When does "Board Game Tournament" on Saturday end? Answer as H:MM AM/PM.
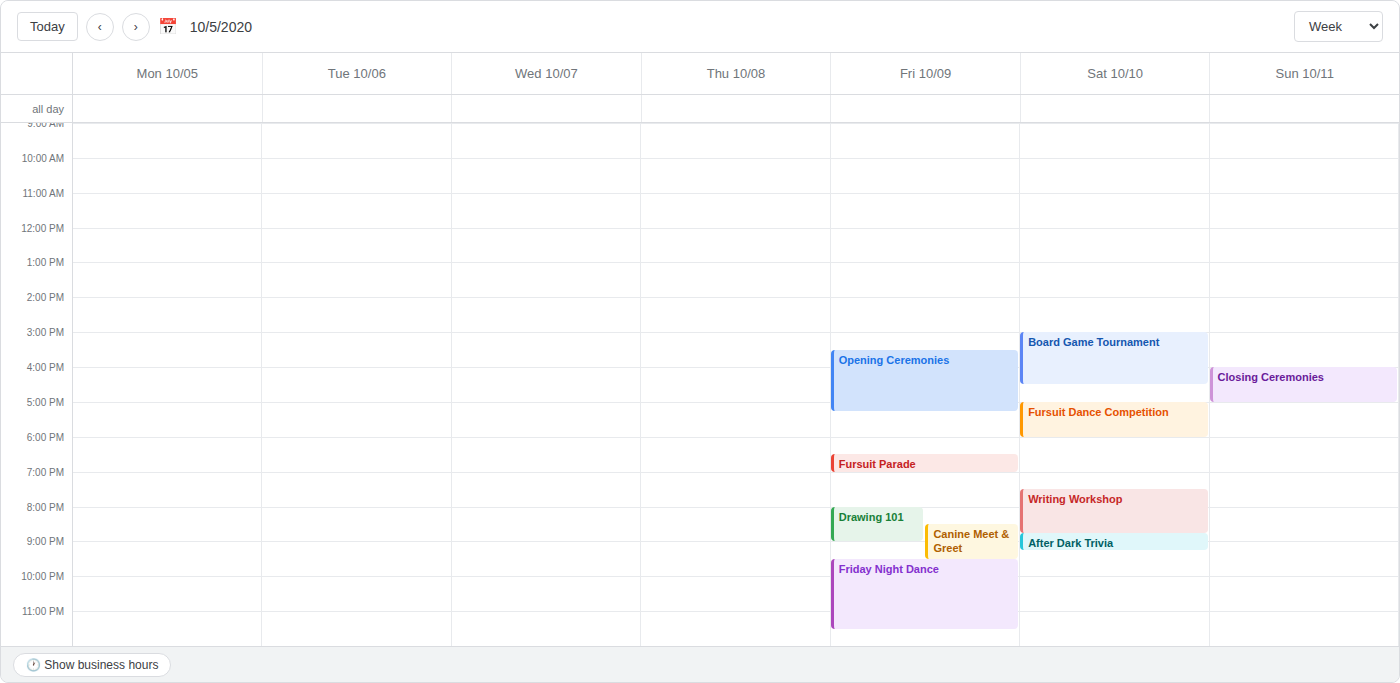
4:30 PM